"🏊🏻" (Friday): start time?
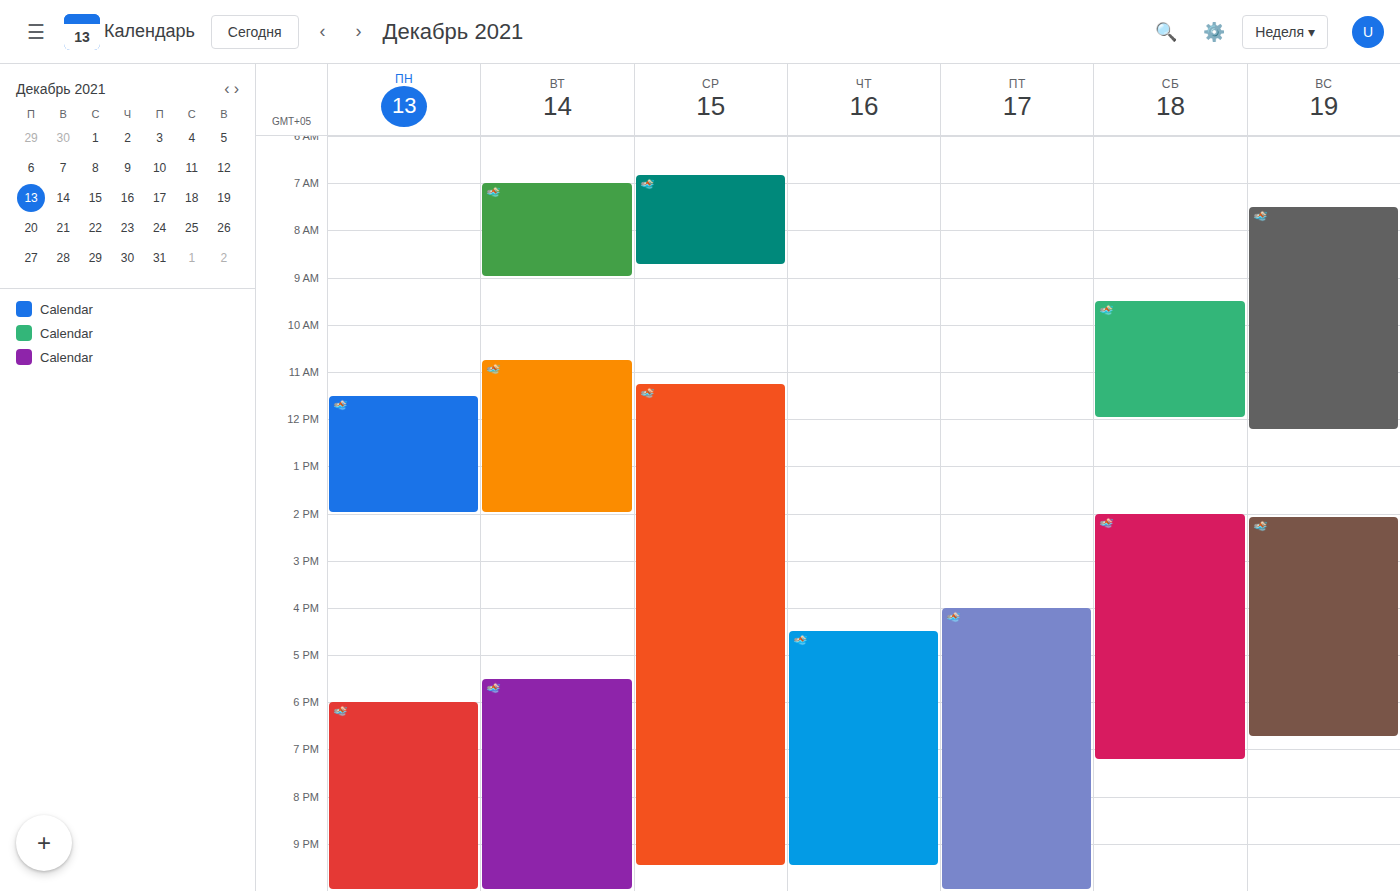
16:00